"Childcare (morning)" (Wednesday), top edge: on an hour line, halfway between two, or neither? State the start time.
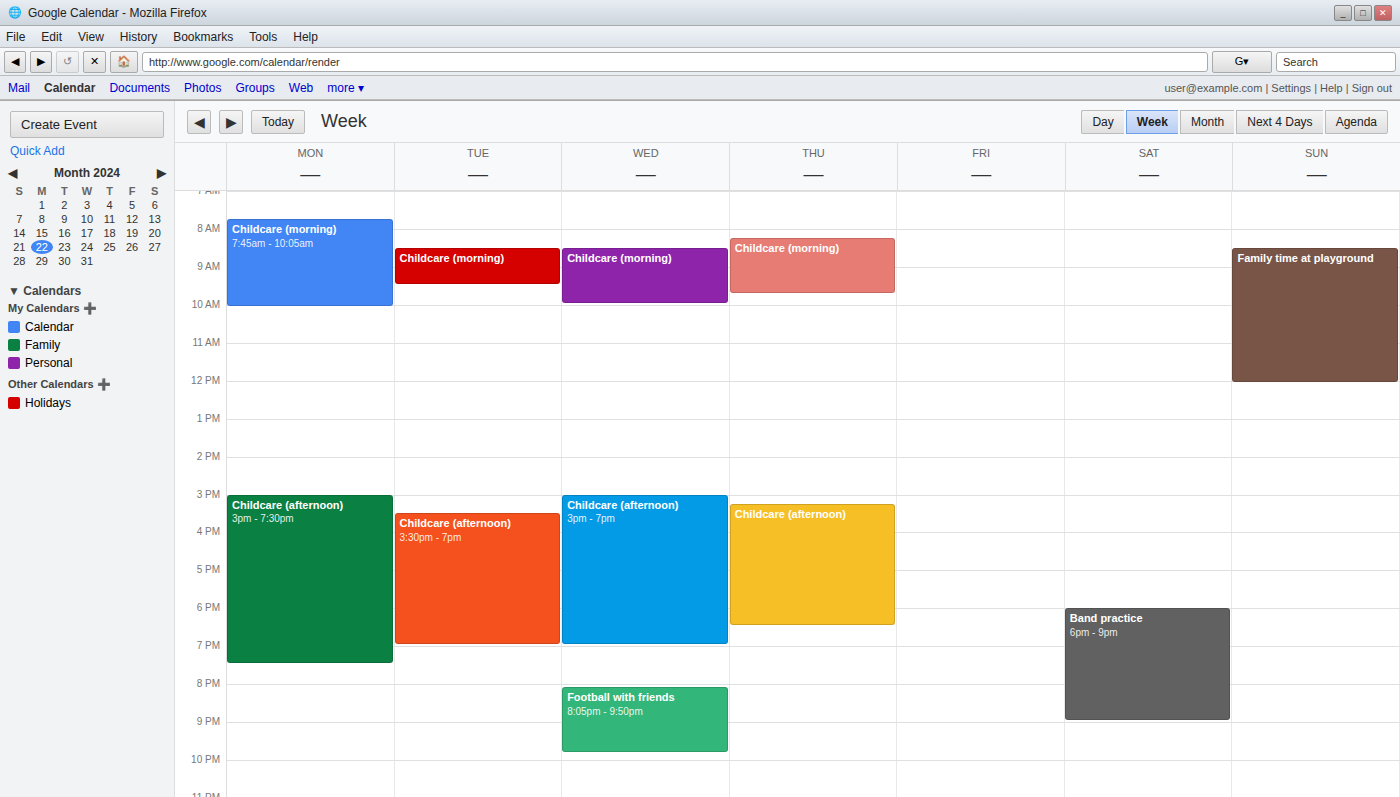
08:30 -- halfway between the 08:00 and 09:00 lines.